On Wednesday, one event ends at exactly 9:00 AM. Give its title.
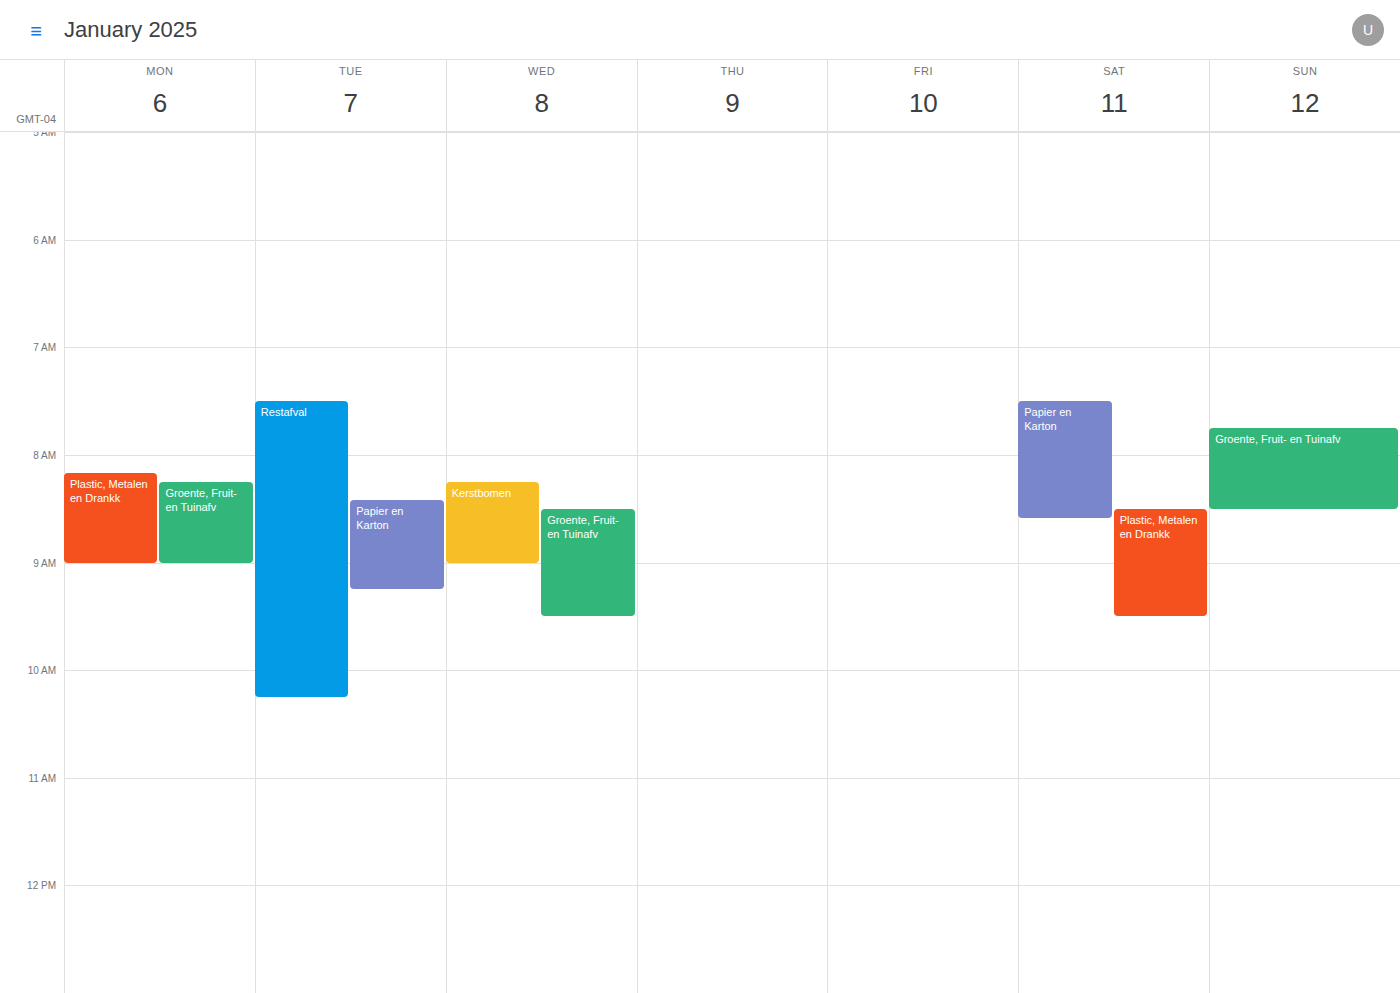
"Kerstbomen"